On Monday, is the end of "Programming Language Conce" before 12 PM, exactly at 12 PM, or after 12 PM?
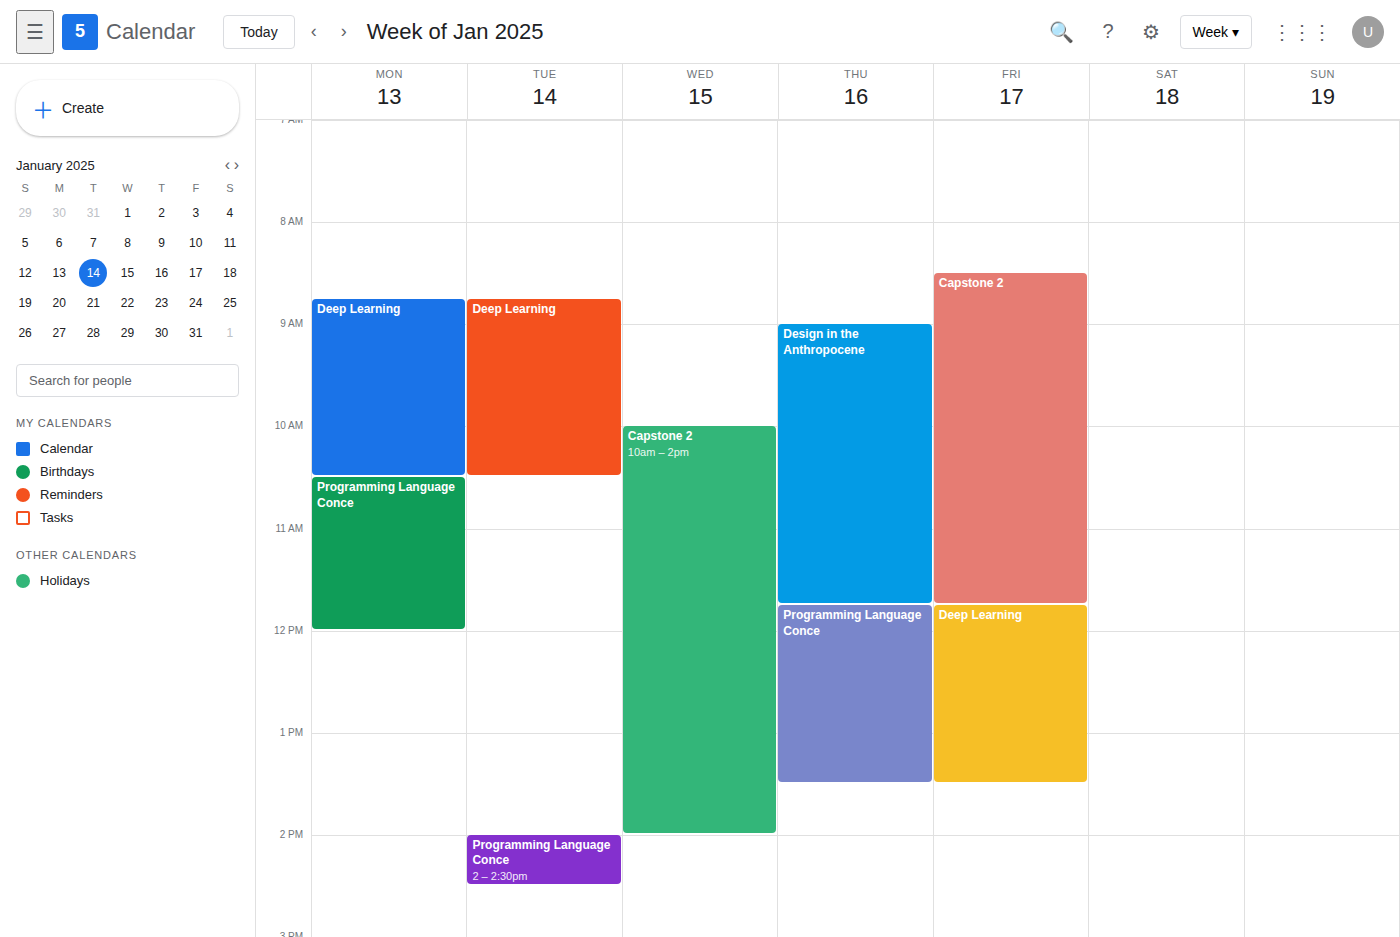
12:00 PM -- exactly at 12 PM, on the 12 PM line.